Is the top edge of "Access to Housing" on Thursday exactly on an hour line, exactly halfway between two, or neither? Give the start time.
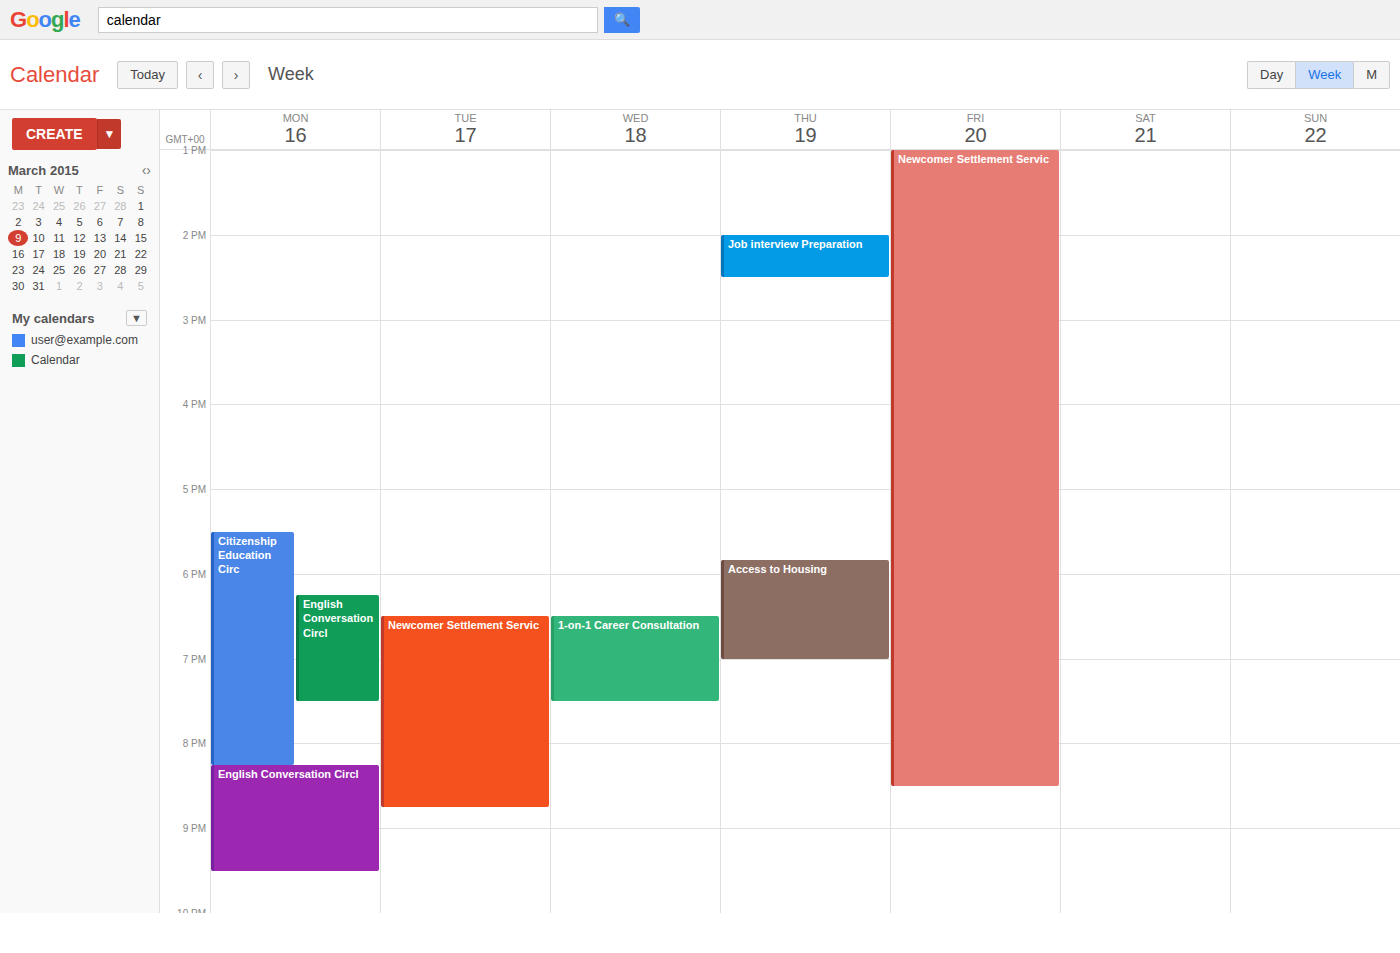
5:50 PM -- neither: 50 minutes below the 5 PM line and 10 minutes above the 6 PM line.